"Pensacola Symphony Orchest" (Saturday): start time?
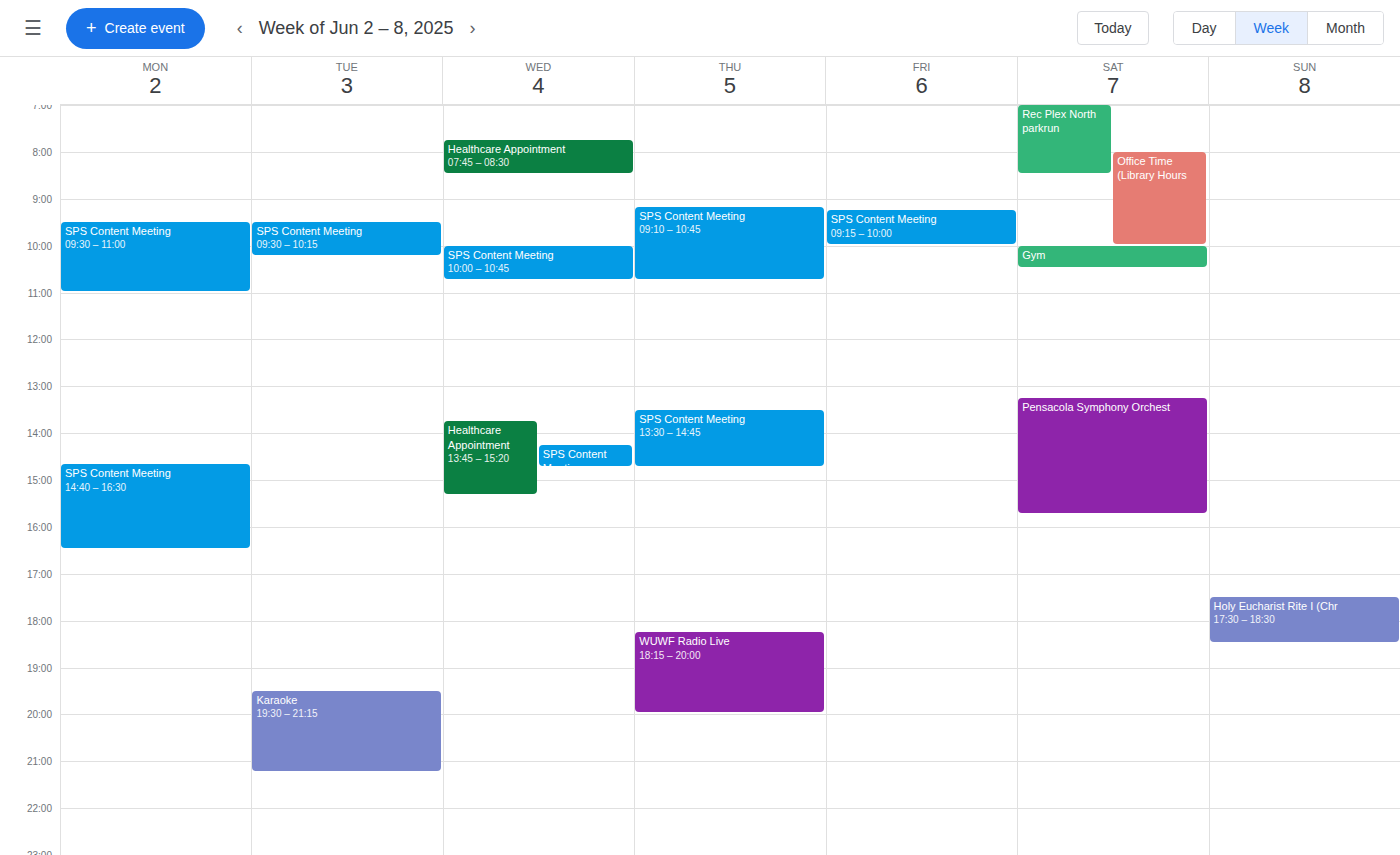
1:15 PM